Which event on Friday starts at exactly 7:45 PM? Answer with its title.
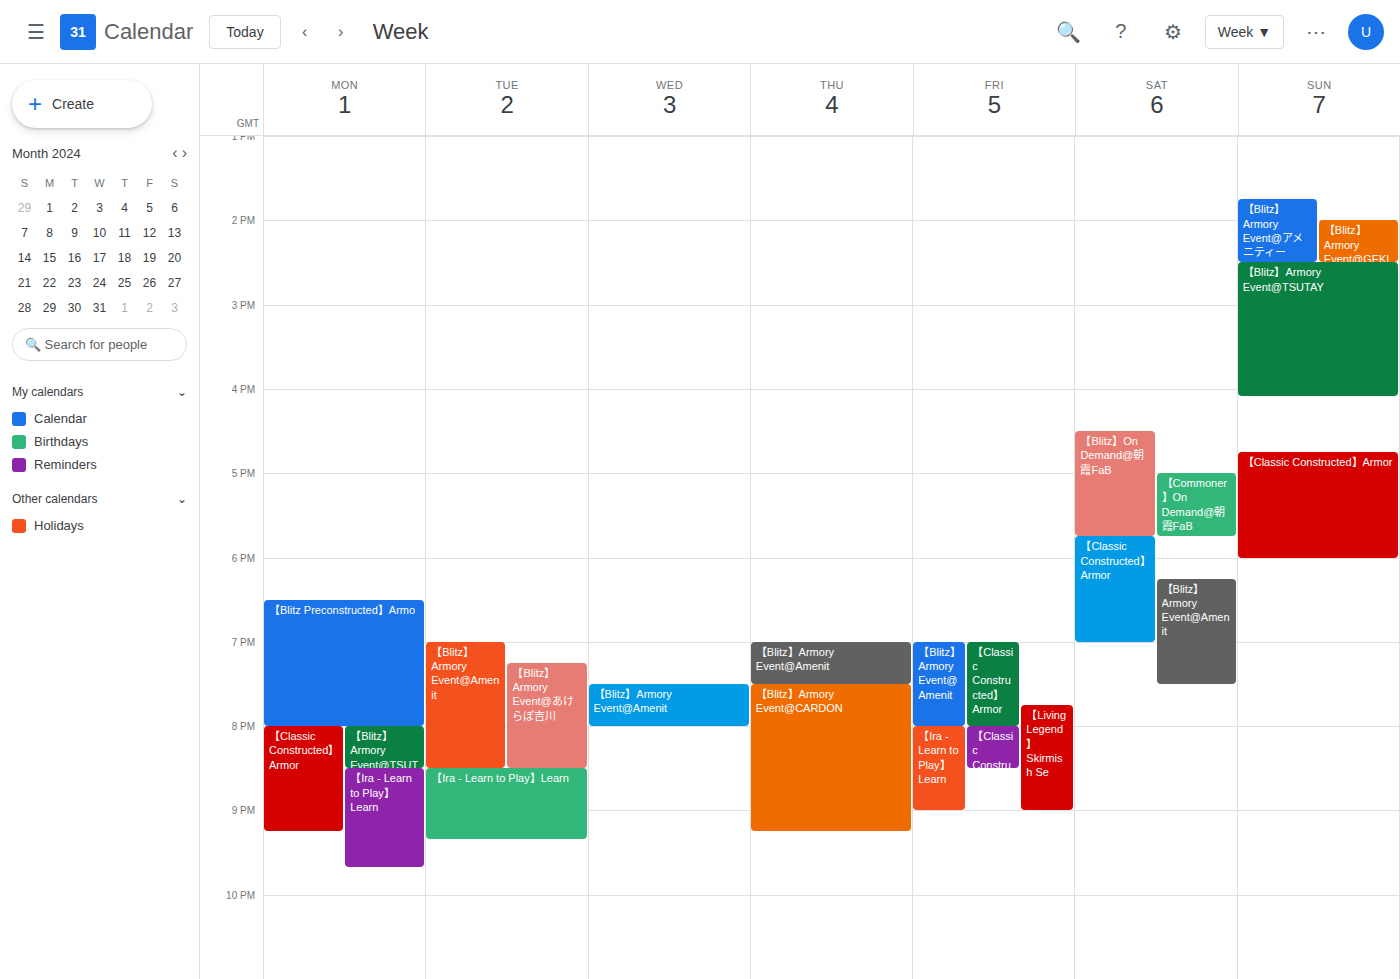
"【Living Legend】Skirmish Se"